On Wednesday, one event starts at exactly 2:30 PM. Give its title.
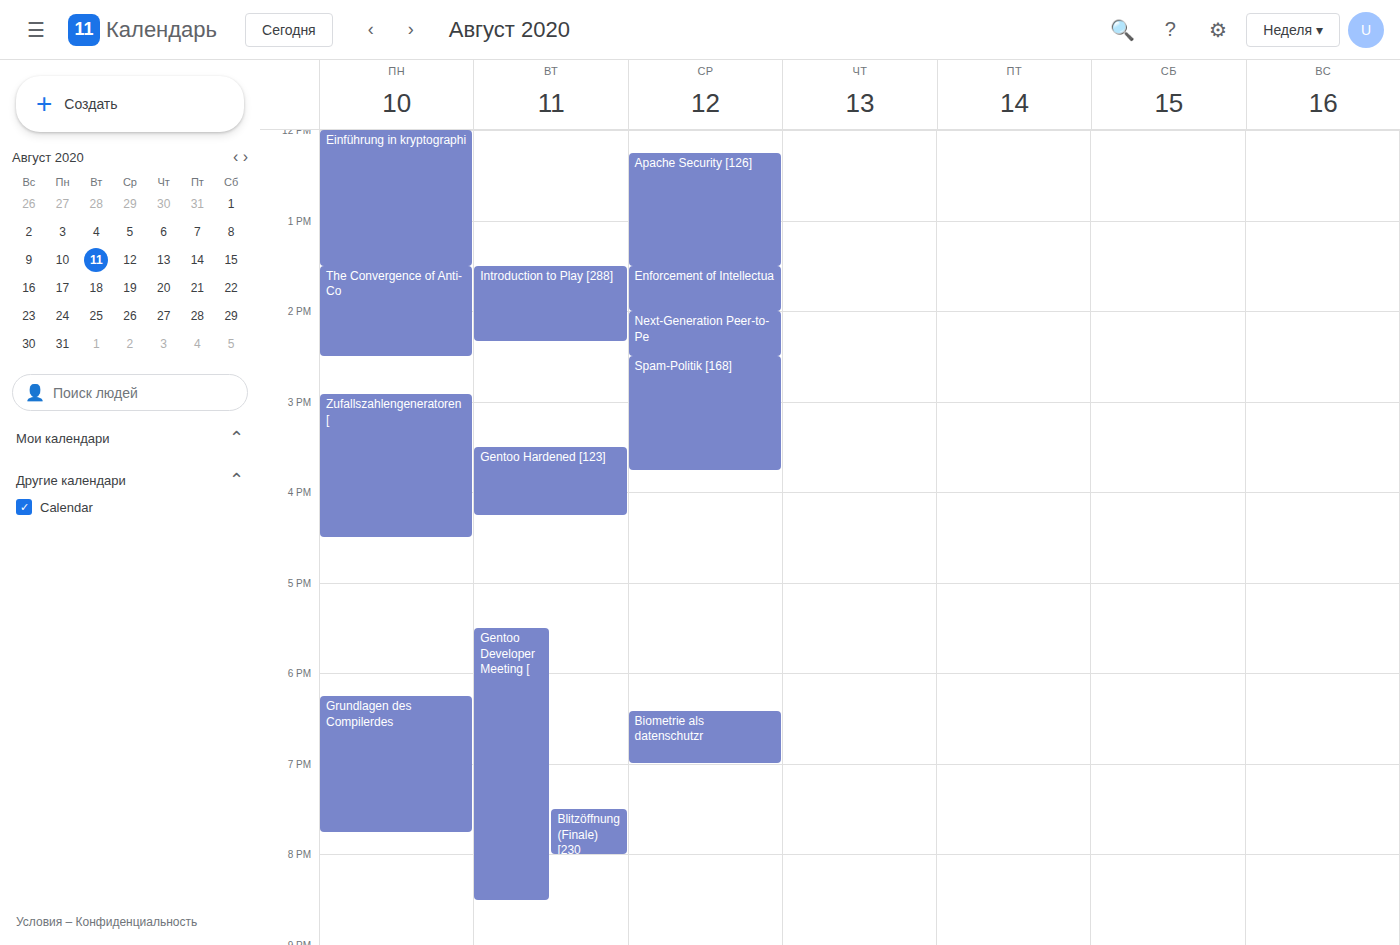
"Spam-Politik [168]"